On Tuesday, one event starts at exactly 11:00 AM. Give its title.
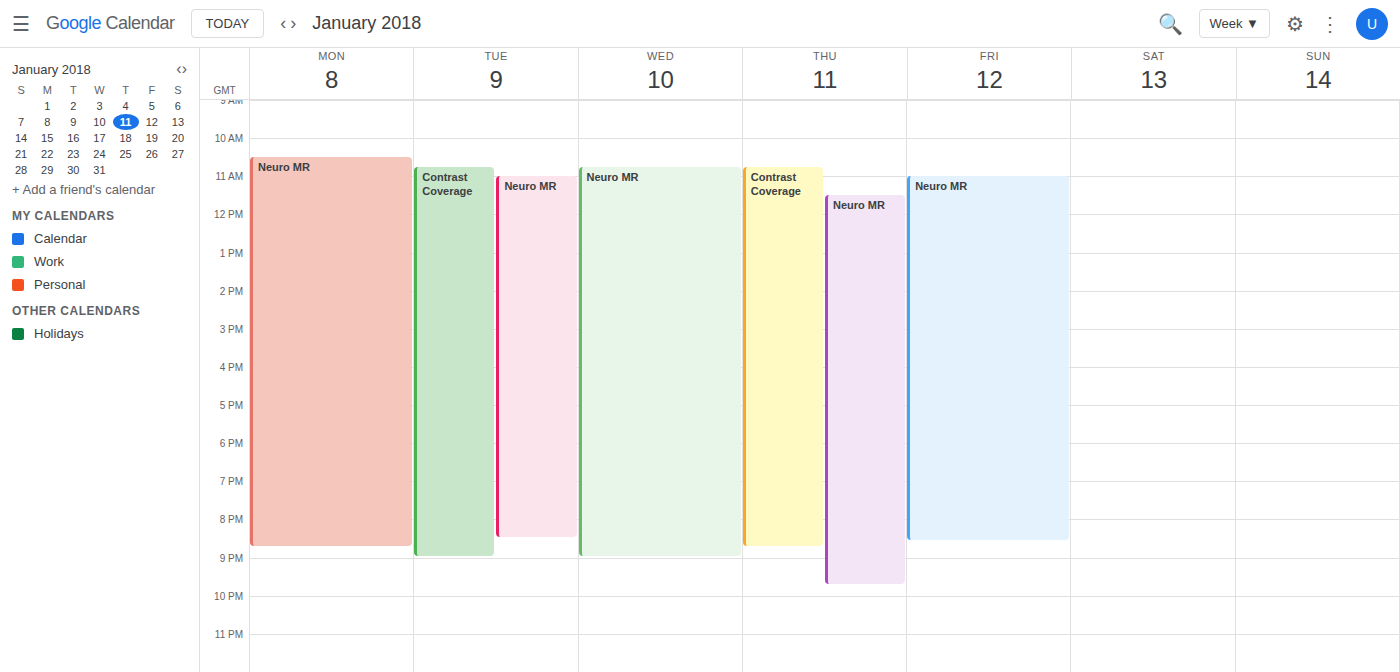
"Neuro MR"